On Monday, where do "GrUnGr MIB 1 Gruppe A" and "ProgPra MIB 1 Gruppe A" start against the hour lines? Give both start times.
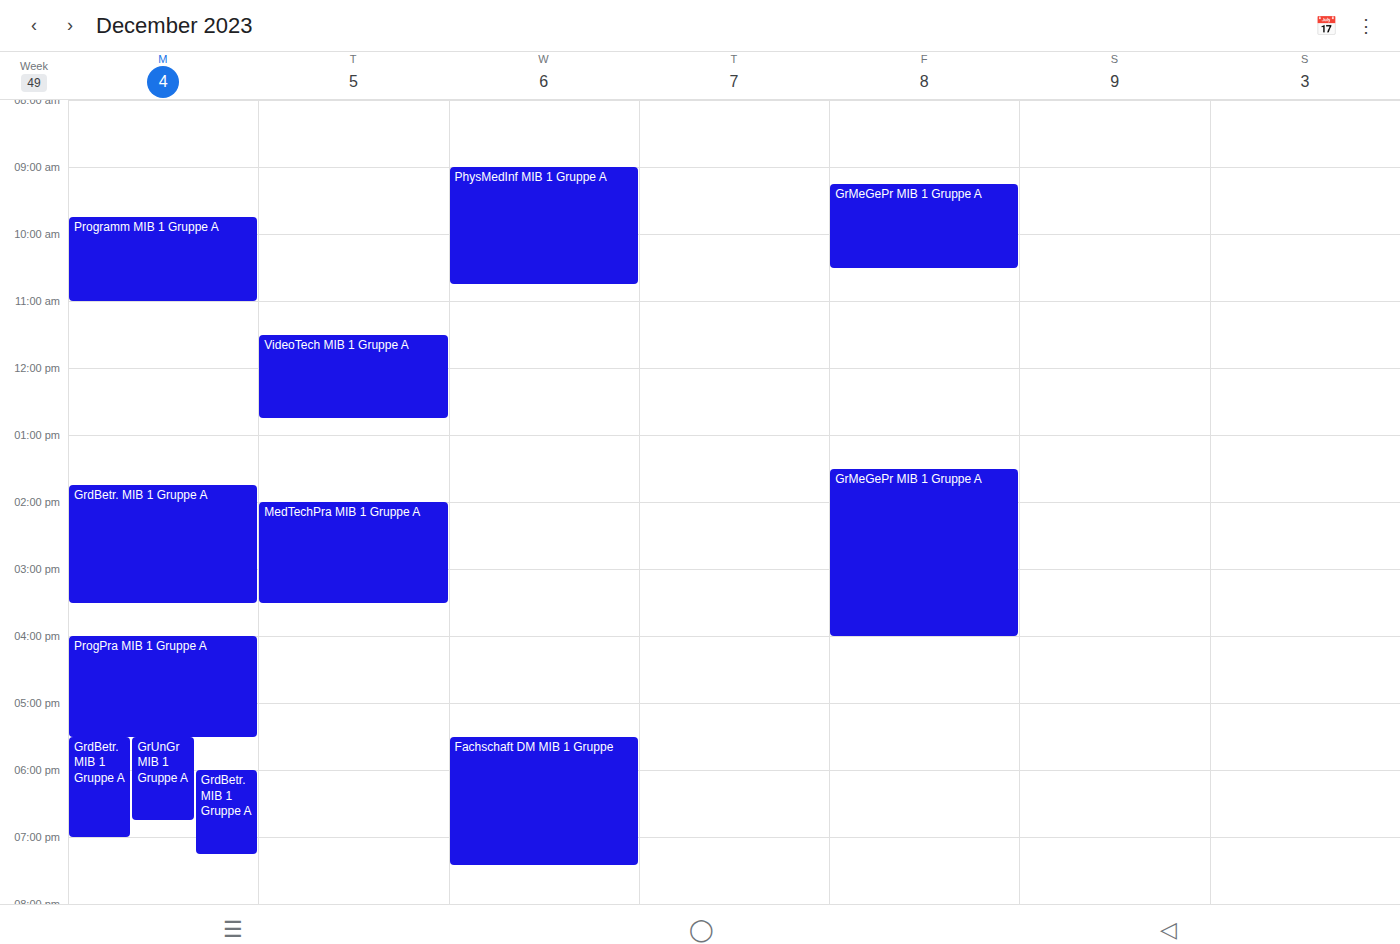
"GrUnGr MIB 1 Gruppe A": 17:30, halfway between the 17:00 and 18:00 lines. "ProgPra MIB 1 Gruppe A": 16:00, exactly on the 16:00 line.